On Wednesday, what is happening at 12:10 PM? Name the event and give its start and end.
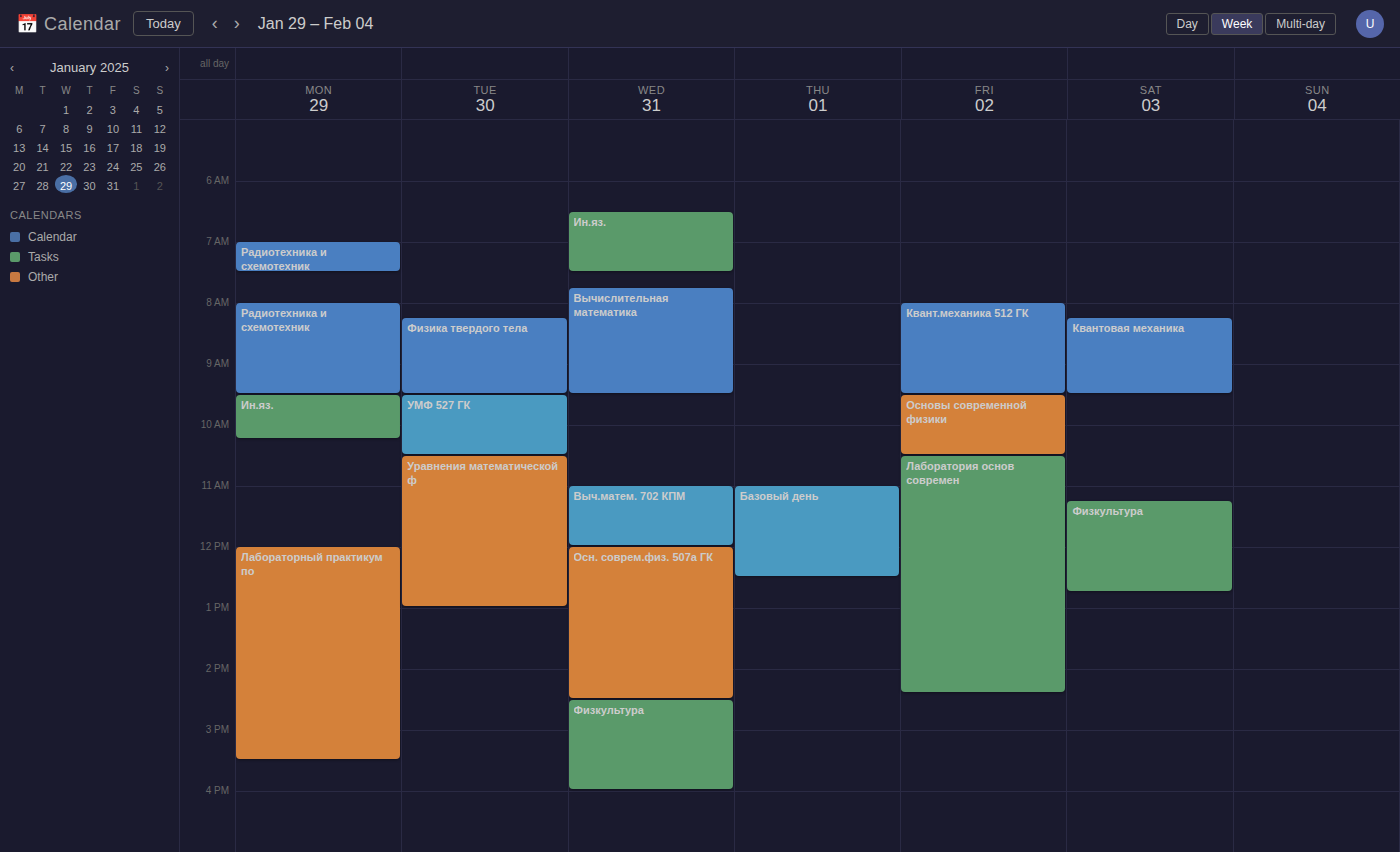
"Осн. соврем.физ. 507а ГК", 12:00 PM to 2:30 PM